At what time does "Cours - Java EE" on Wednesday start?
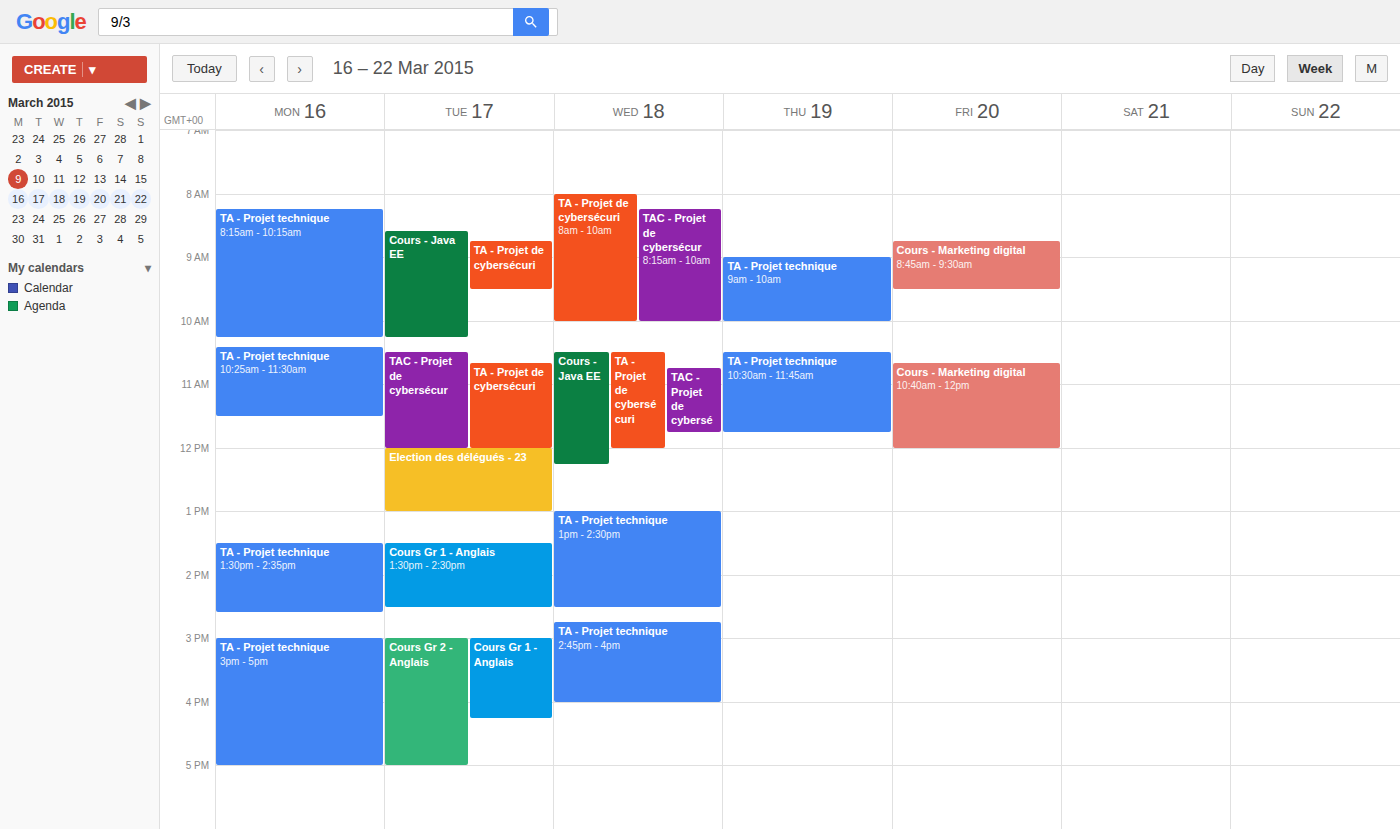
10:30